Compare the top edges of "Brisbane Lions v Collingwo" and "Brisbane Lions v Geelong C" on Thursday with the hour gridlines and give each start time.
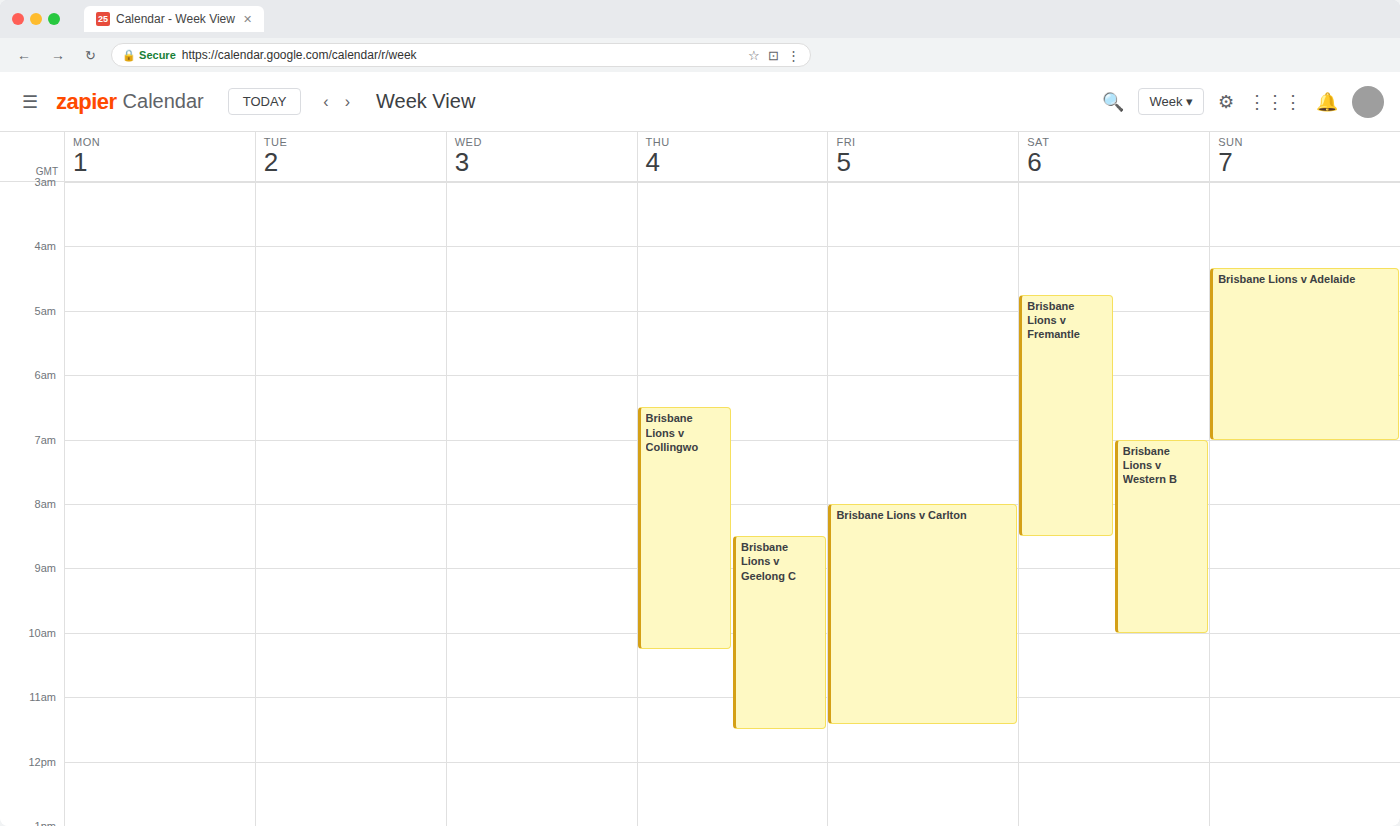
"Brisbane Lions v Collingwo": 6:30 AM, halfway between the 6 AM and 7 AM lines. "Brisbane Lions v Geelong C": 8:30 AM, halfway between the 8 AM and 9 AM lines.